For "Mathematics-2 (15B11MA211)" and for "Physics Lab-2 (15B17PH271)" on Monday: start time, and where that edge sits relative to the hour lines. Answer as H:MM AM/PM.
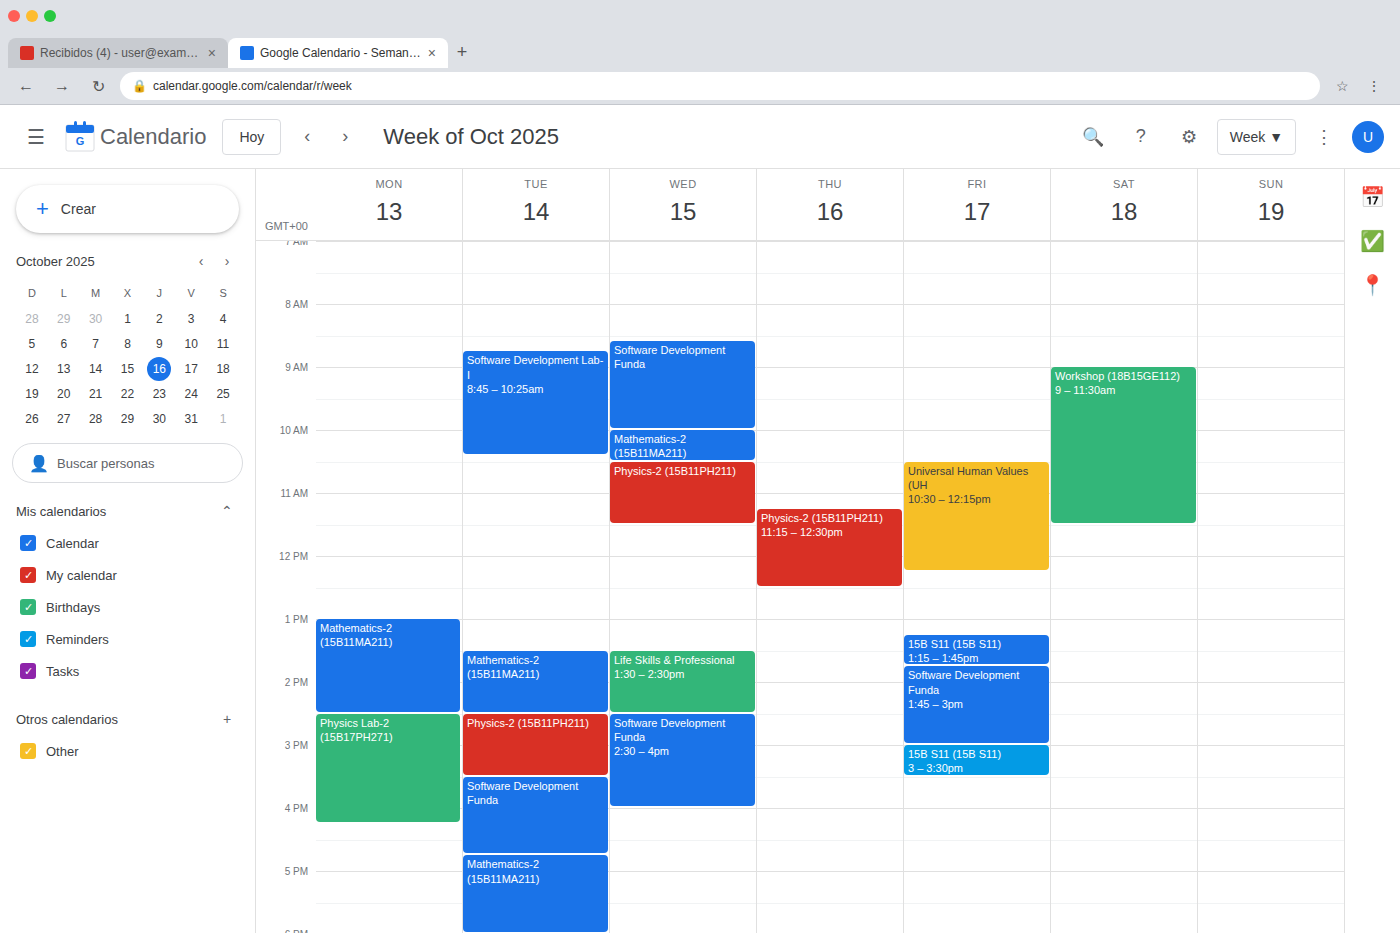
"Mathematics-2 (15B11MA211)": 1:00 PM, exactly on the 1 PM line. "Physics Lab-2 (15B17PH271)": 2:30 PM, halfway between the 2 PM and 3 PM lines.